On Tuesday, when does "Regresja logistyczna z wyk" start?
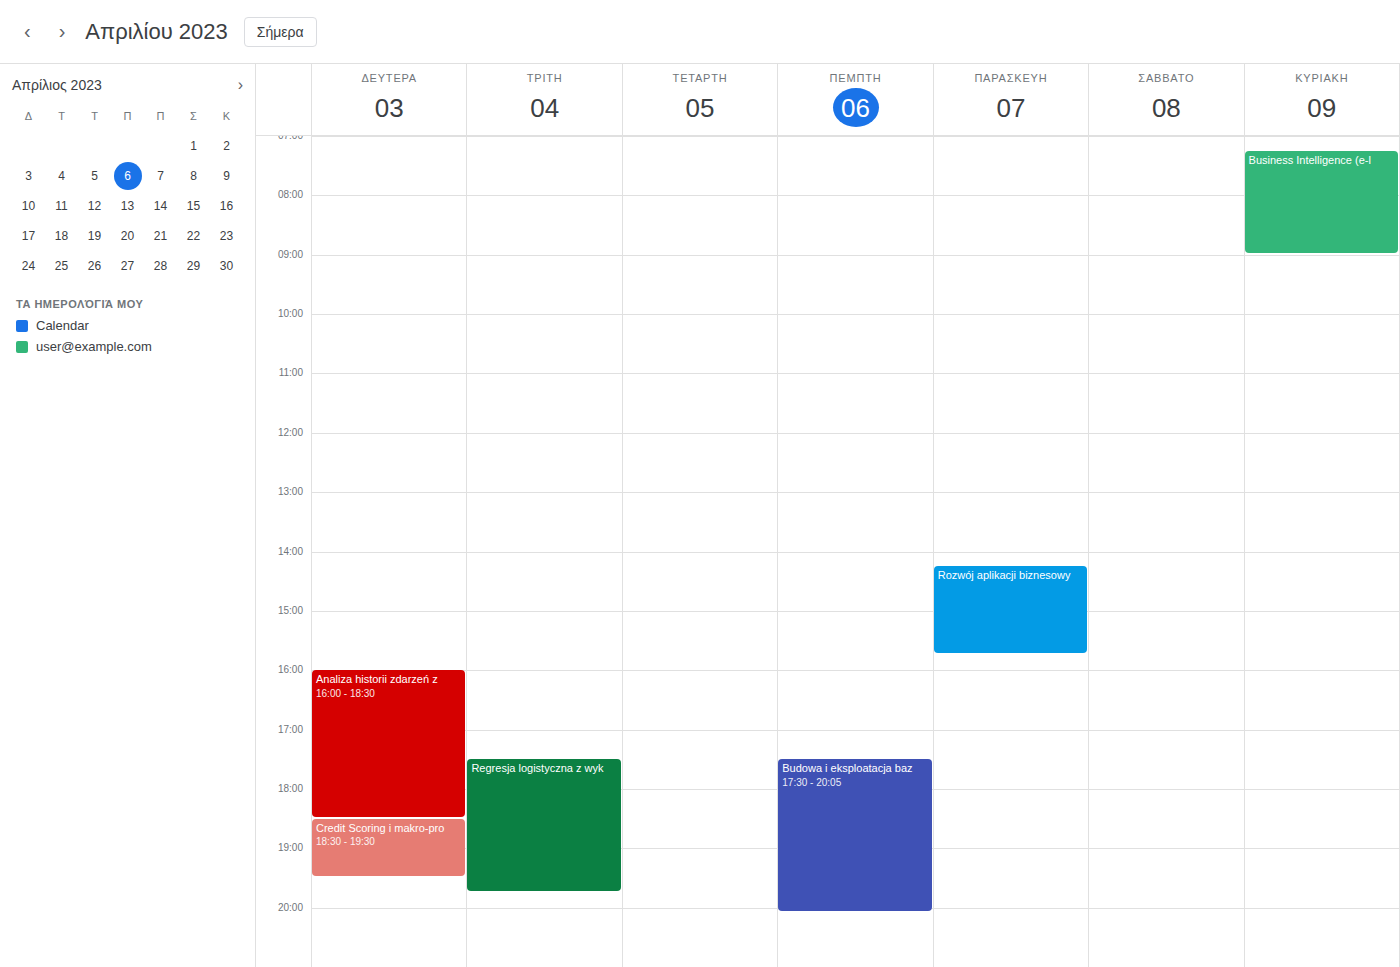
17:30